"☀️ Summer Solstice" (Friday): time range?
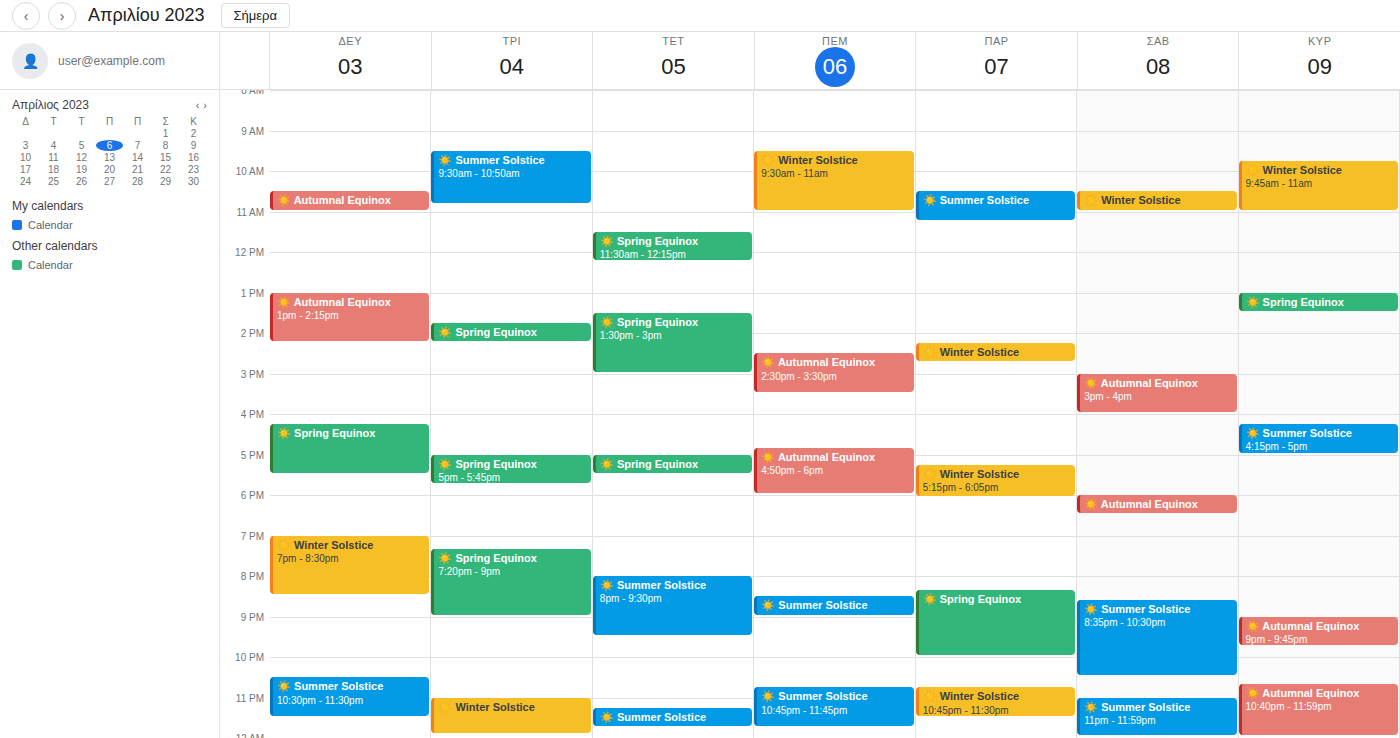
10:30 AM to 11:15 AM